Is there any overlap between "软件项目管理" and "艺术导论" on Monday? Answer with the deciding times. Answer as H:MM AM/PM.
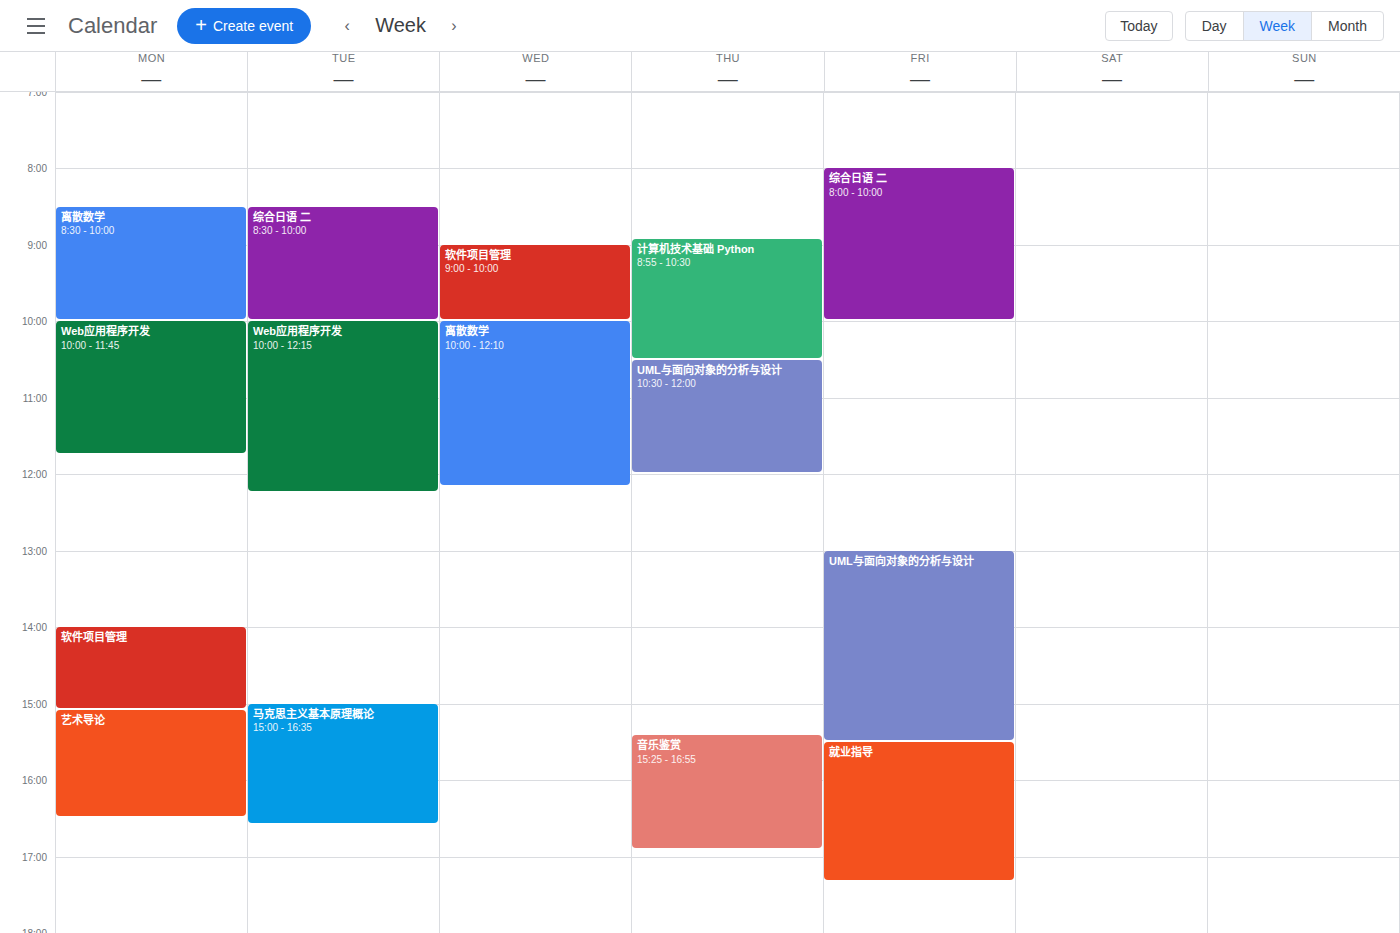
"软件项目管理" ends at 3:05 PM, exactly when "艺术导论" starts -- they touch but do not overlap.